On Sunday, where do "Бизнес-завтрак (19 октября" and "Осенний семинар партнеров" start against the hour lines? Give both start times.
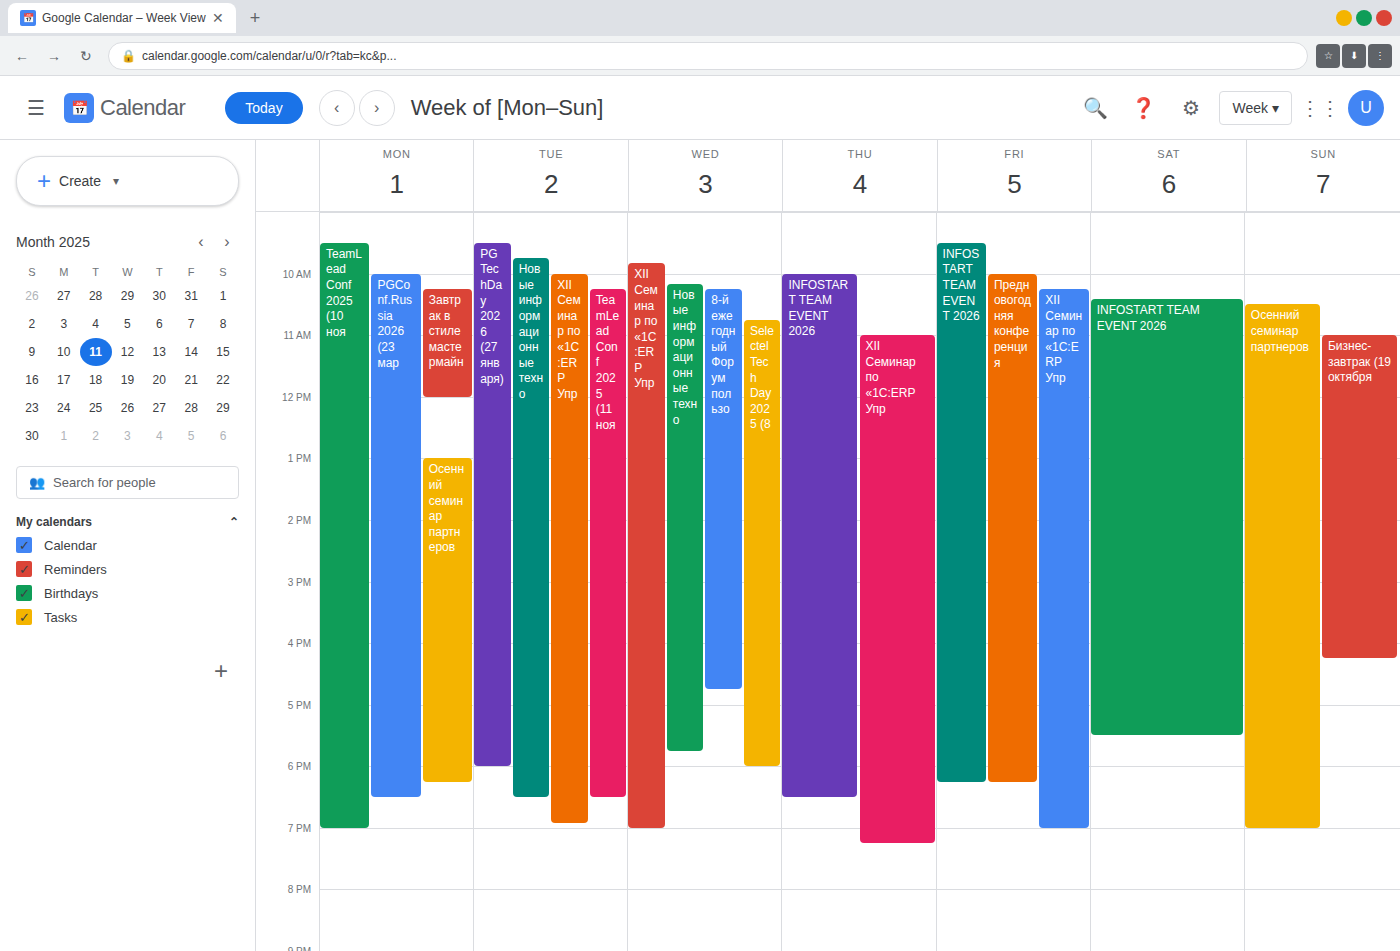
"Бизнес-завтрак (19 октября": 11:00 AM, exactly on the 11 AM line. "Осенний семинар партнеров": 10:30 AM, halfway between the 10 AM and 11 AM lines.